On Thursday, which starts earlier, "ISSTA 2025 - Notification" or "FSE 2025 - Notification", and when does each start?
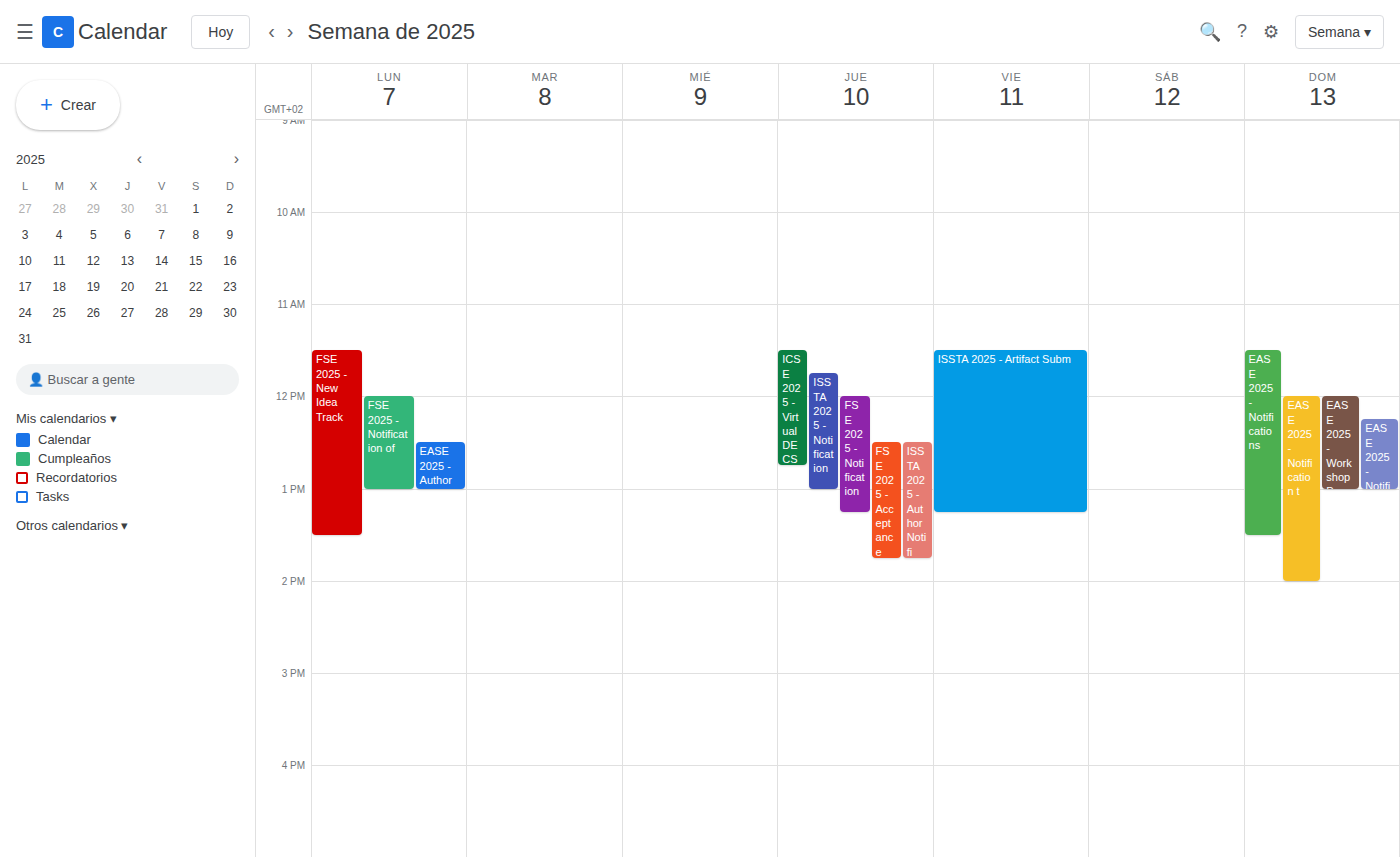
"ISSTA 2025 - Notification" 11:45 AM; "FSE 2025 - Notification" 12:00 PM.